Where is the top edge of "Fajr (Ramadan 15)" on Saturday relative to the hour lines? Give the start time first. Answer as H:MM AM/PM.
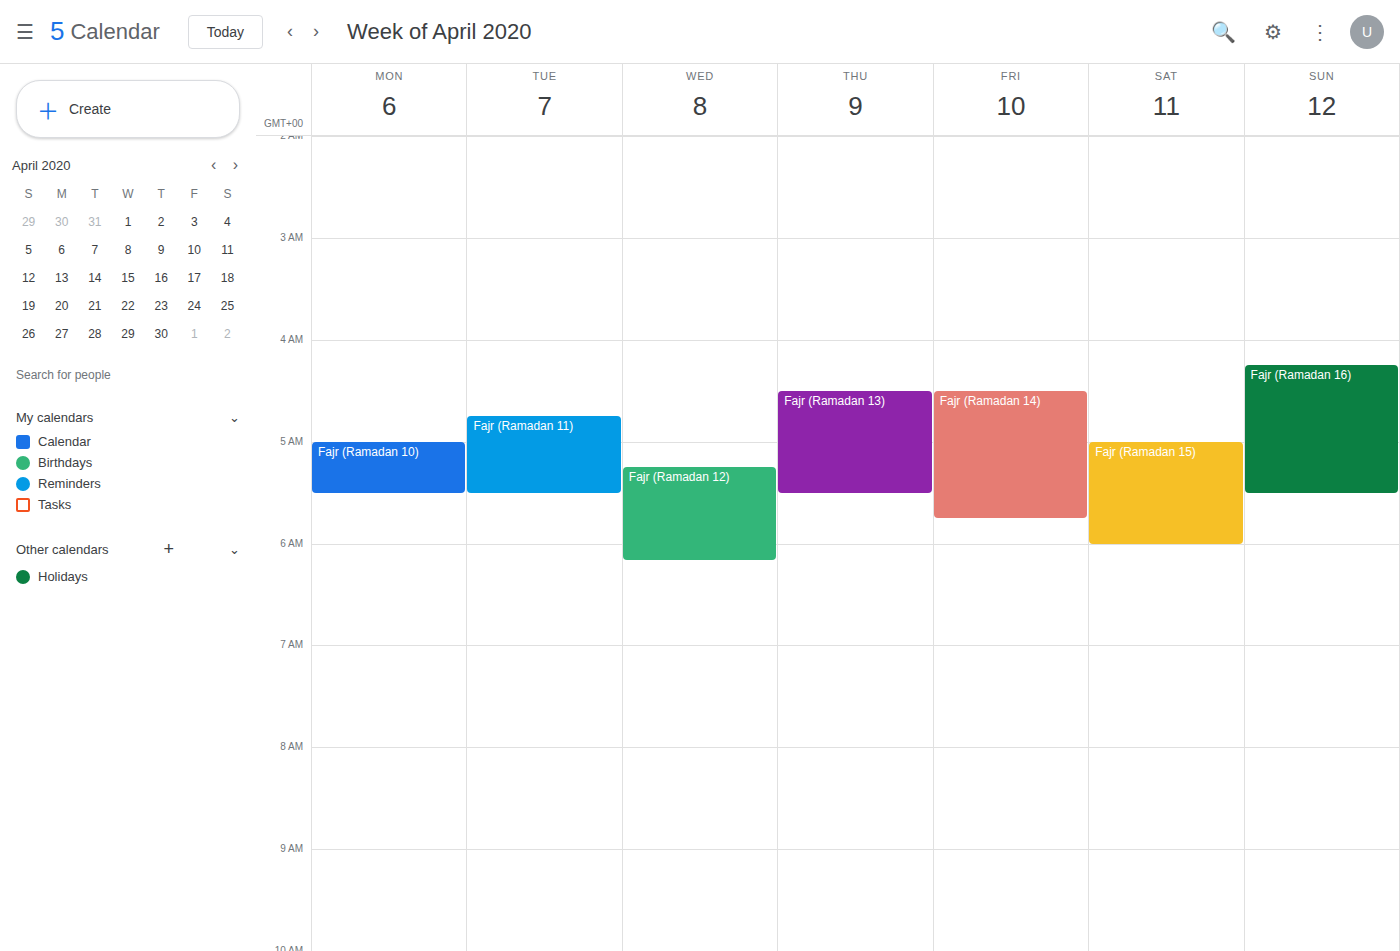
5:00 AM -- exactly on the 5 AM line.